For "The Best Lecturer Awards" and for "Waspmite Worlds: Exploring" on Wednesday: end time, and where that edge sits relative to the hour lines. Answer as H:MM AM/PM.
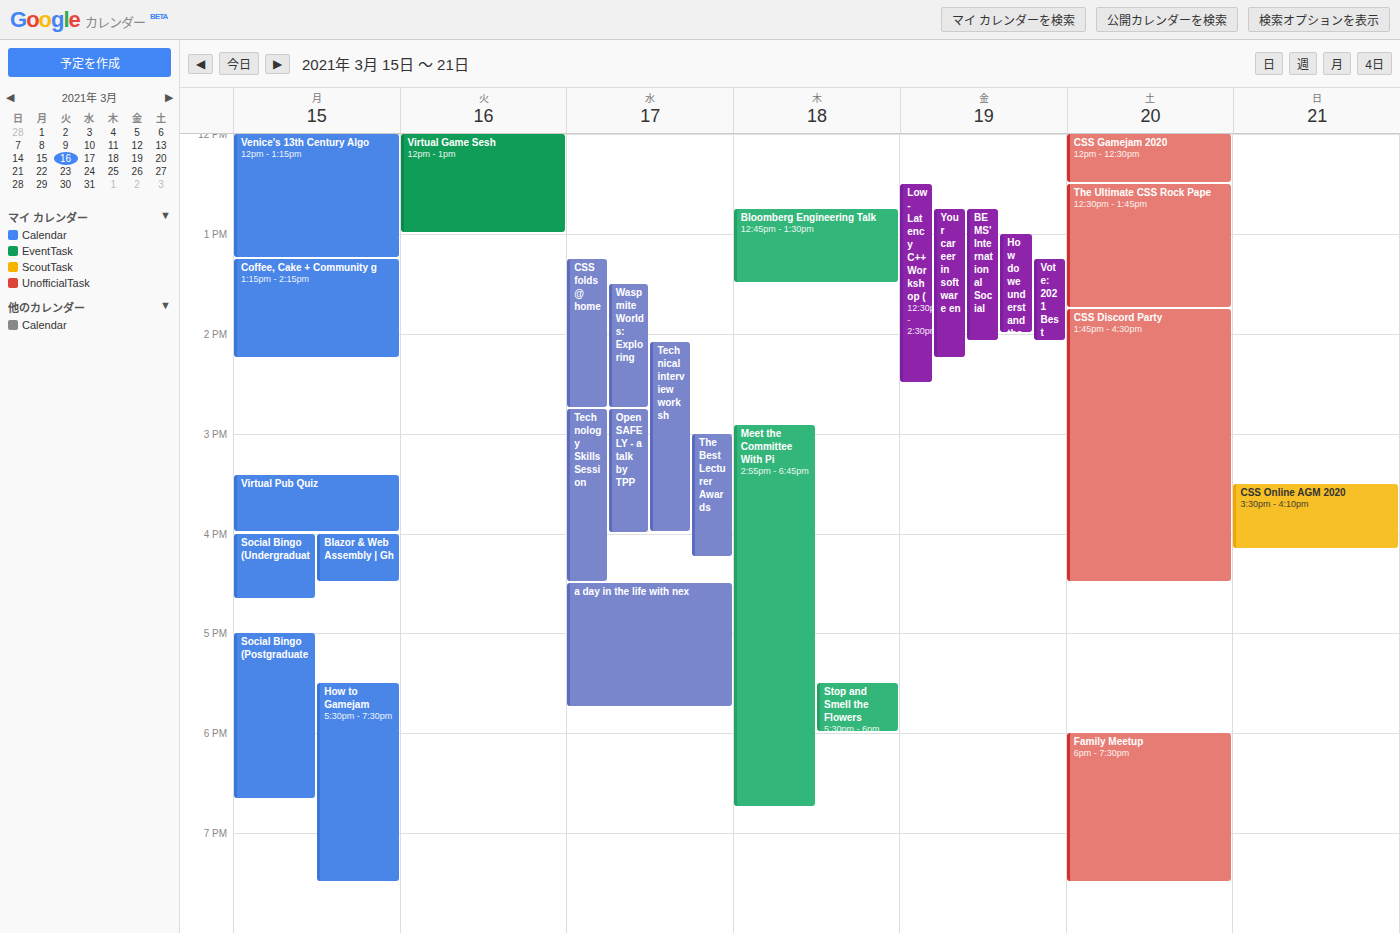
"The Best Lecturer Awards": 4:15 PM, neither: a quarter of the way from the 4 PM line to the 5 PM line. "Waspmite Worlds: Exploring": 2:45 PM, neither: three quarters of the way from the 2 PM line to the 3 PM line.